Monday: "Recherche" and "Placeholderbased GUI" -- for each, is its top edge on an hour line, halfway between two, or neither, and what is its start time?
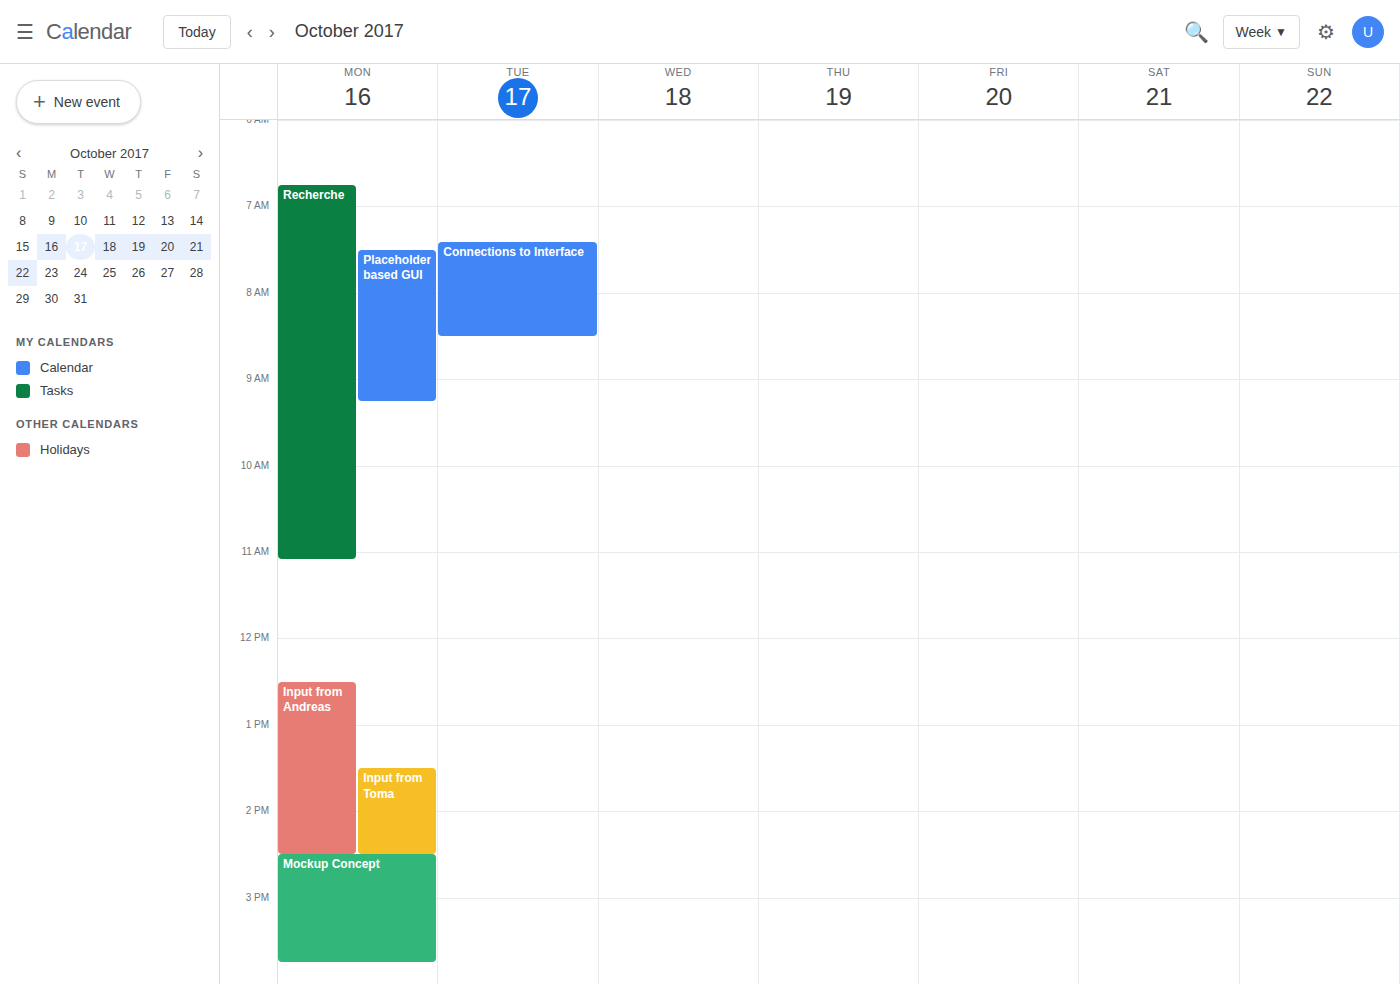
"Recherche": 6:45 AM, neither: three quarters of the way from the 6 AM line to the 7 AM line. "Placeholderbased GUI": 7:30 AM, halfway between the 7 AM and 8 AM lines.